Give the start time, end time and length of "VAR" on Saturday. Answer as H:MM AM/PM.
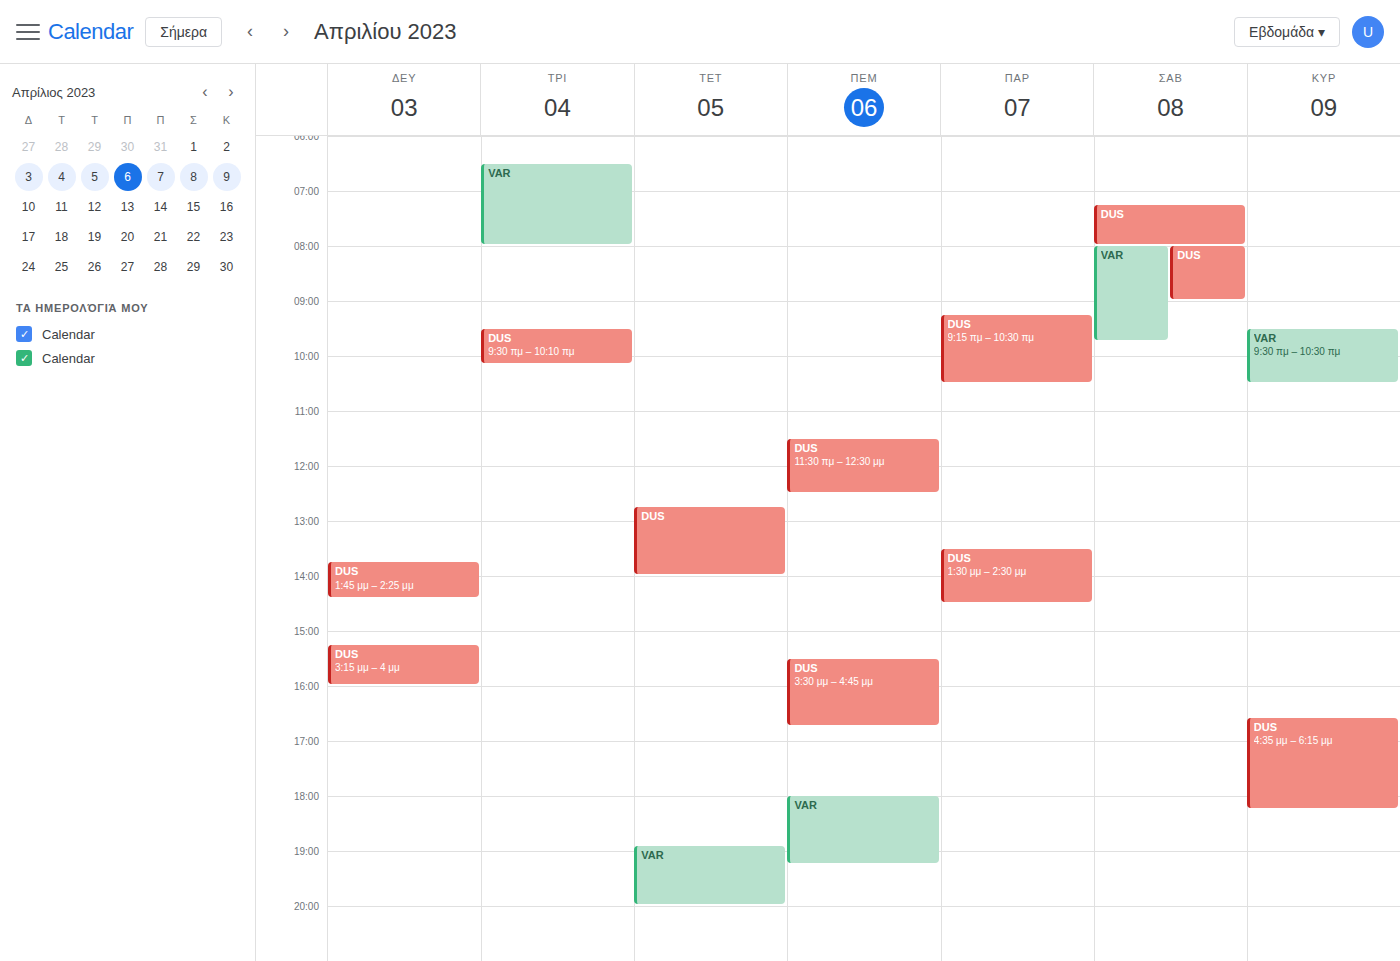
8:00 AM to 9:45 AM, 1 hour 45 minutes